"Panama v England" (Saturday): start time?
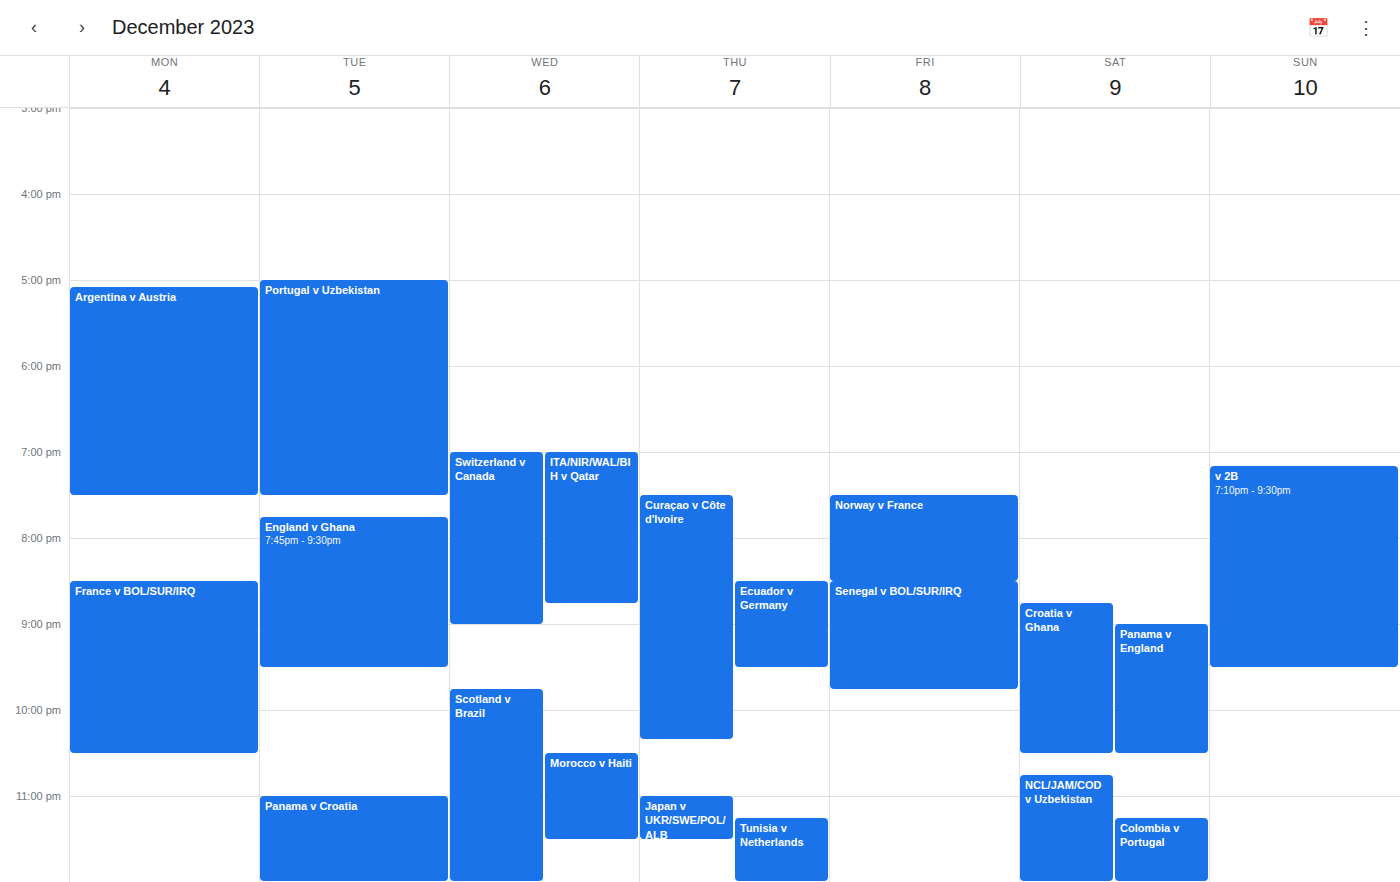
9:00 PM